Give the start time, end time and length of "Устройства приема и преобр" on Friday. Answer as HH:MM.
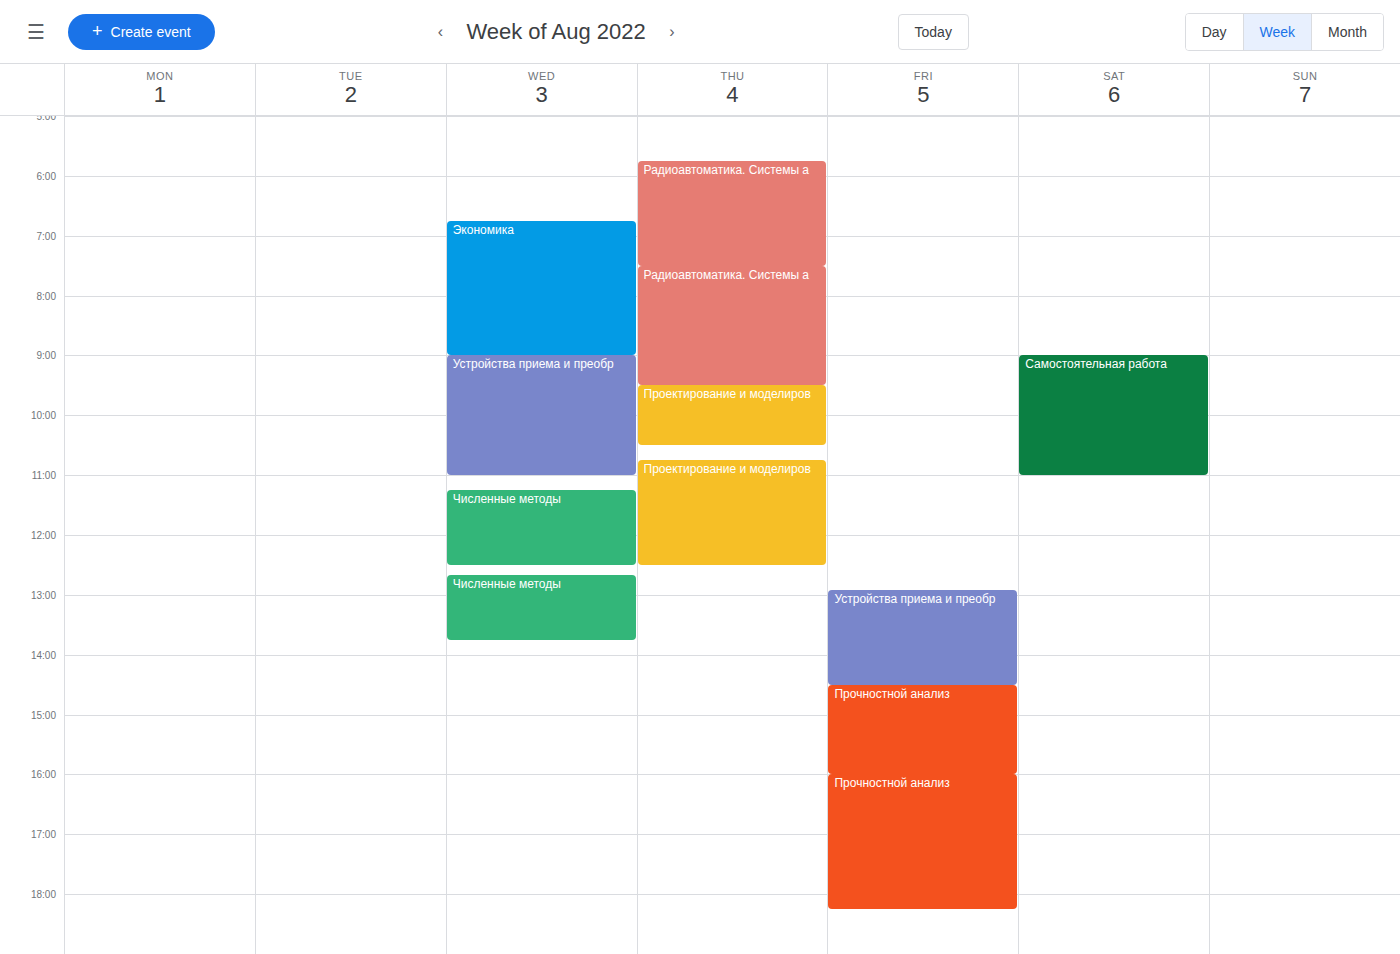
12:55 to 14:30, 1 hour 35 minutes